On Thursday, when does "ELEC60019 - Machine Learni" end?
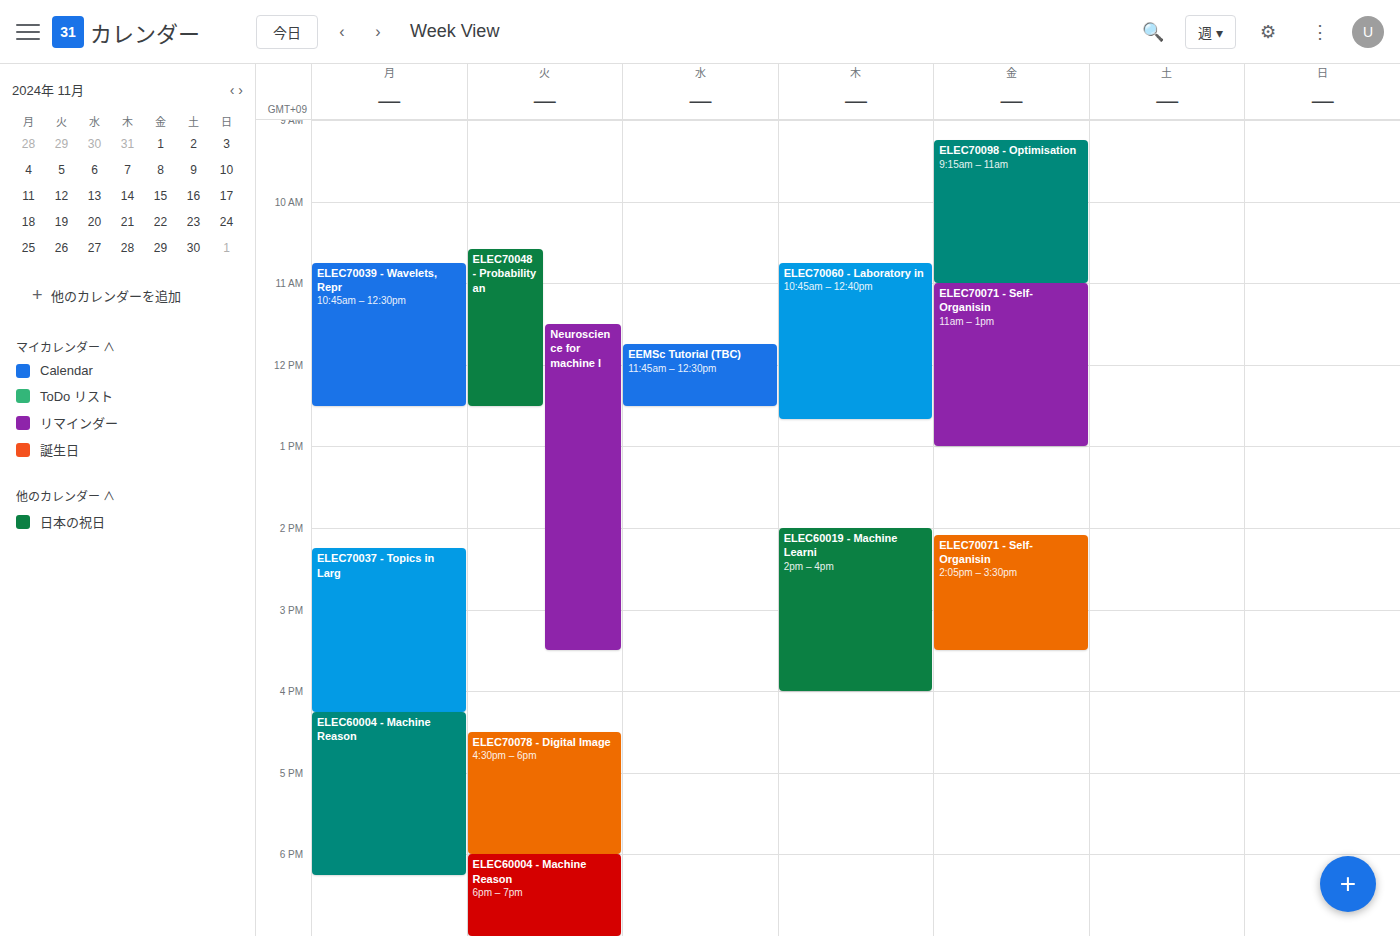
4:00 PM